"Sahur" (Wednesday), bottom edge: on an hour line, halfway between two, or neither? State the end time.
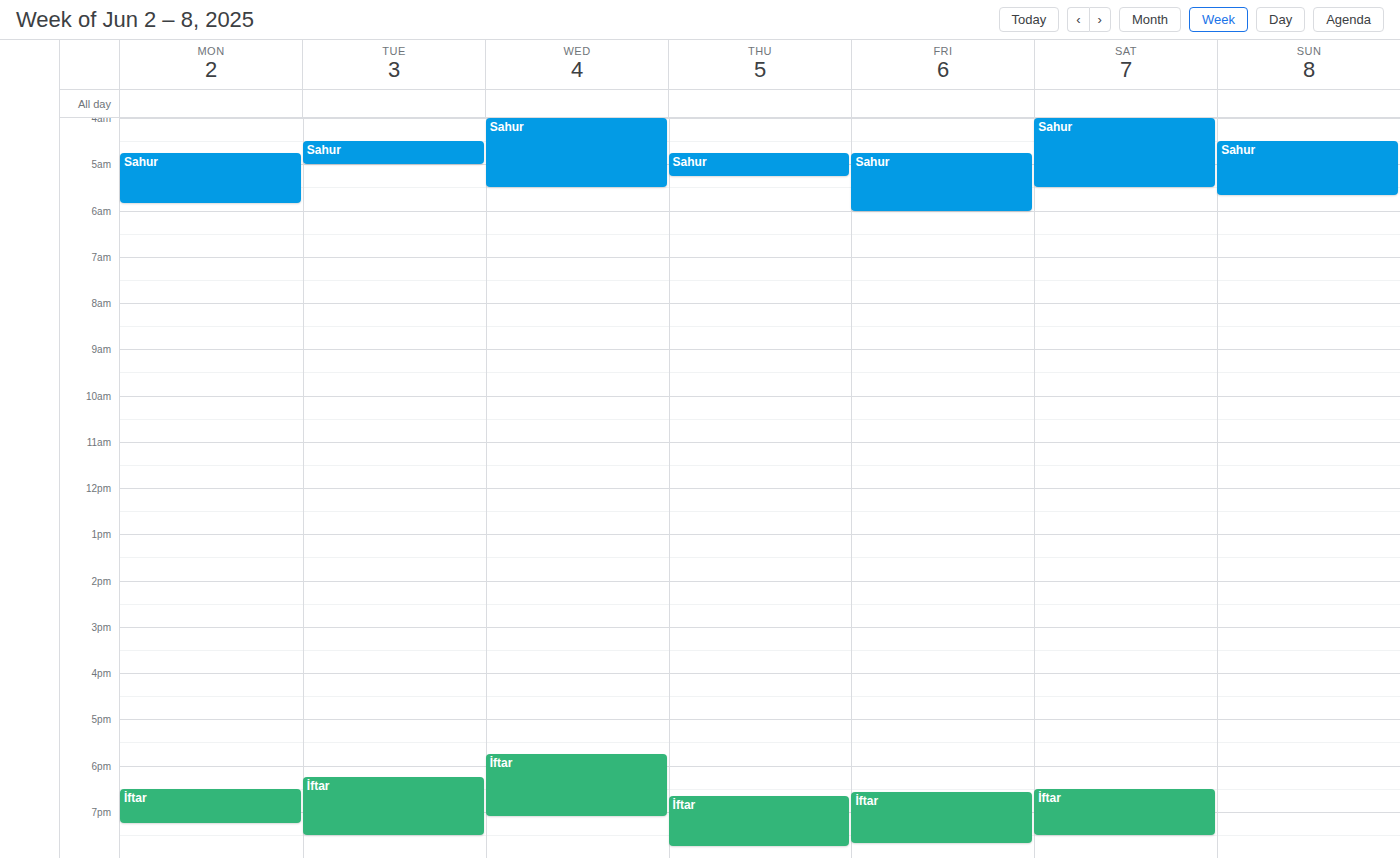
5:30 AM -- halfway between the 5 AM and 6 AM lines.